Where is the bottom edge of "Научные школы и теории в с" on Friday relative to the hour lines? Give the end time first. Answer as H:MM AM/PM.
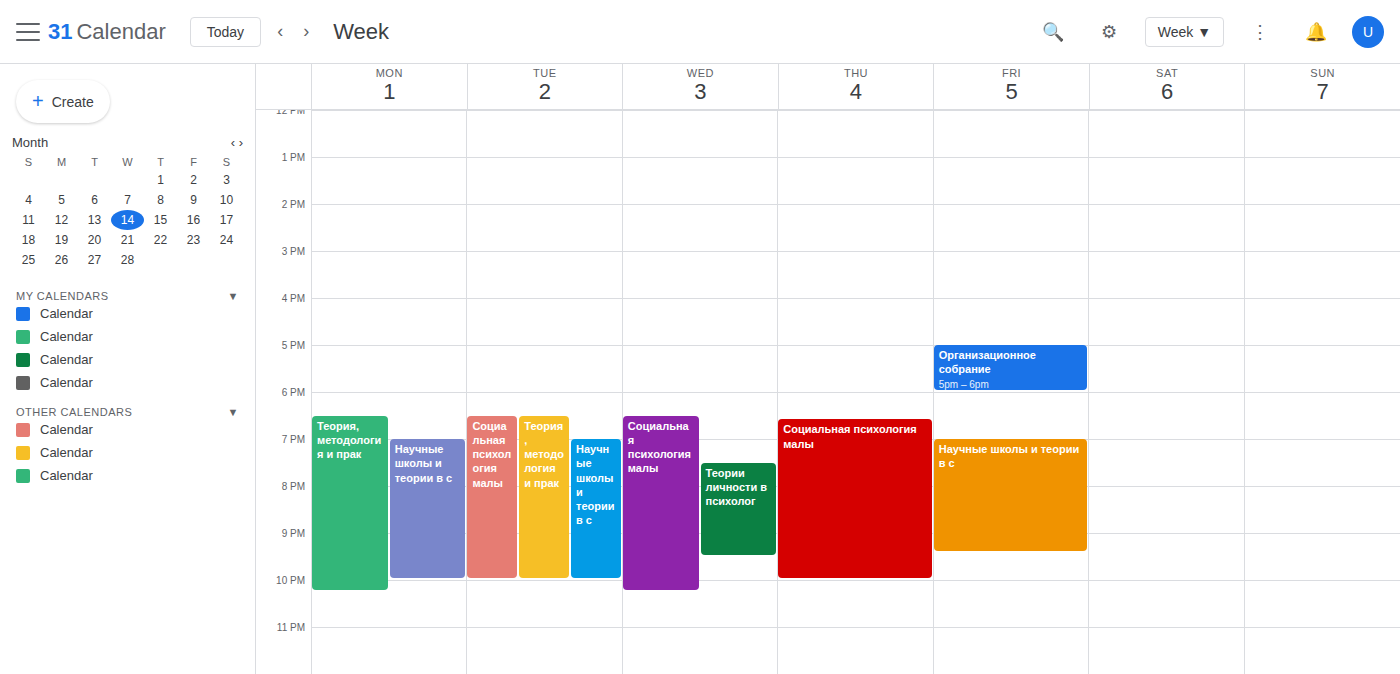
9:25 PM -- neither: 25 minutes below the 9 PM line and 35 minutes above the 10 PM line.